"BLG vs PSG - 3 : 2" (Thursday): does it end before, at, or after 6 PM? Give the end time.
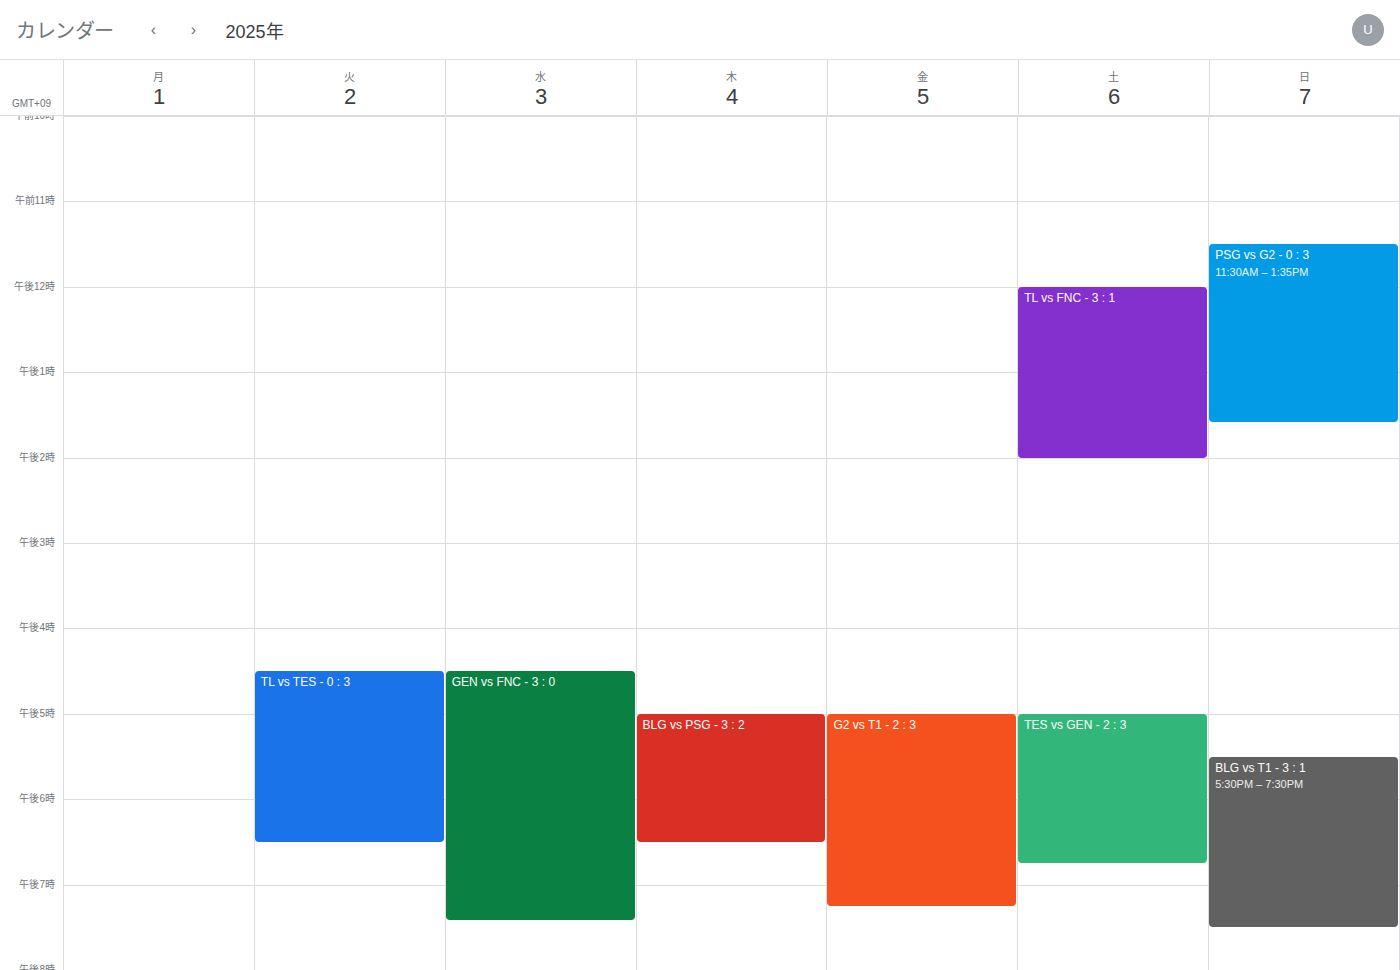
6:30 PM -- after 6 PM, 30 minutes below the 6 PM line.